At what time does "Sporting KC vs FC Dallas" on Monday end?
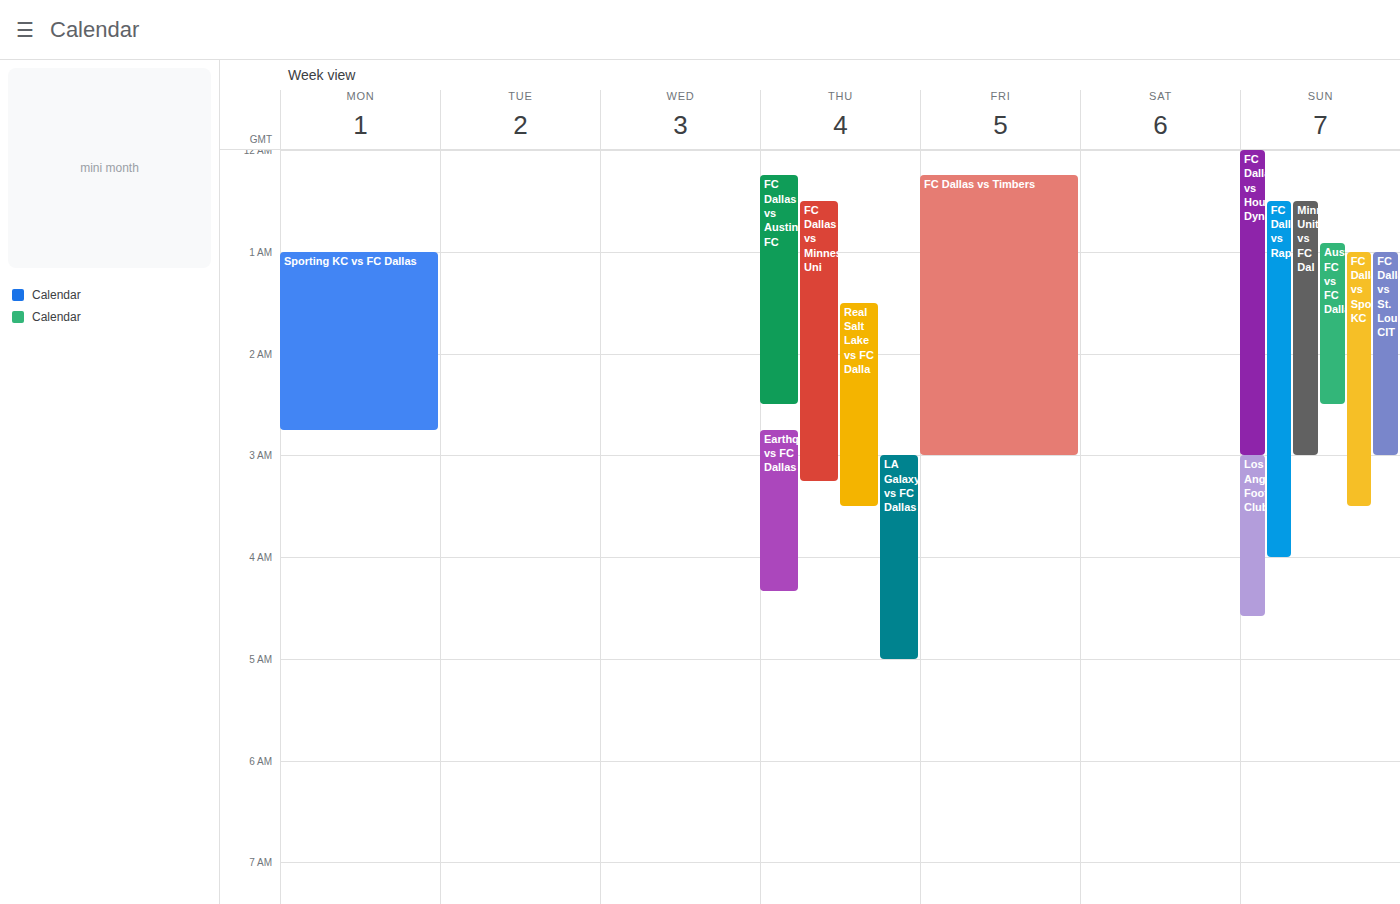
02:45